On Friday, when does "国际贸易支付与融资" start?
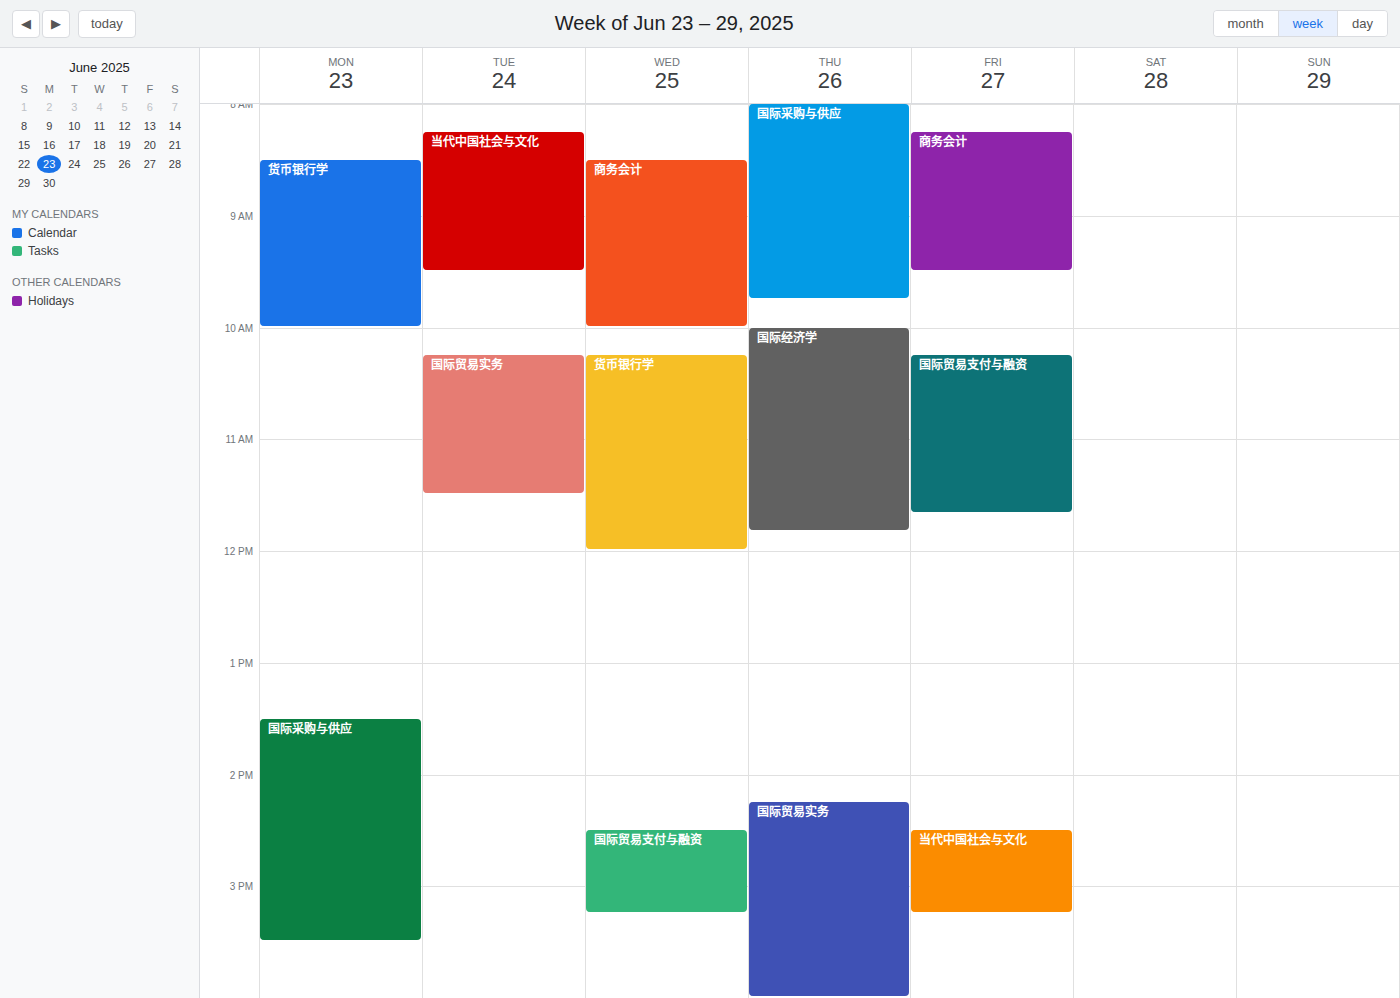
10:15 AM